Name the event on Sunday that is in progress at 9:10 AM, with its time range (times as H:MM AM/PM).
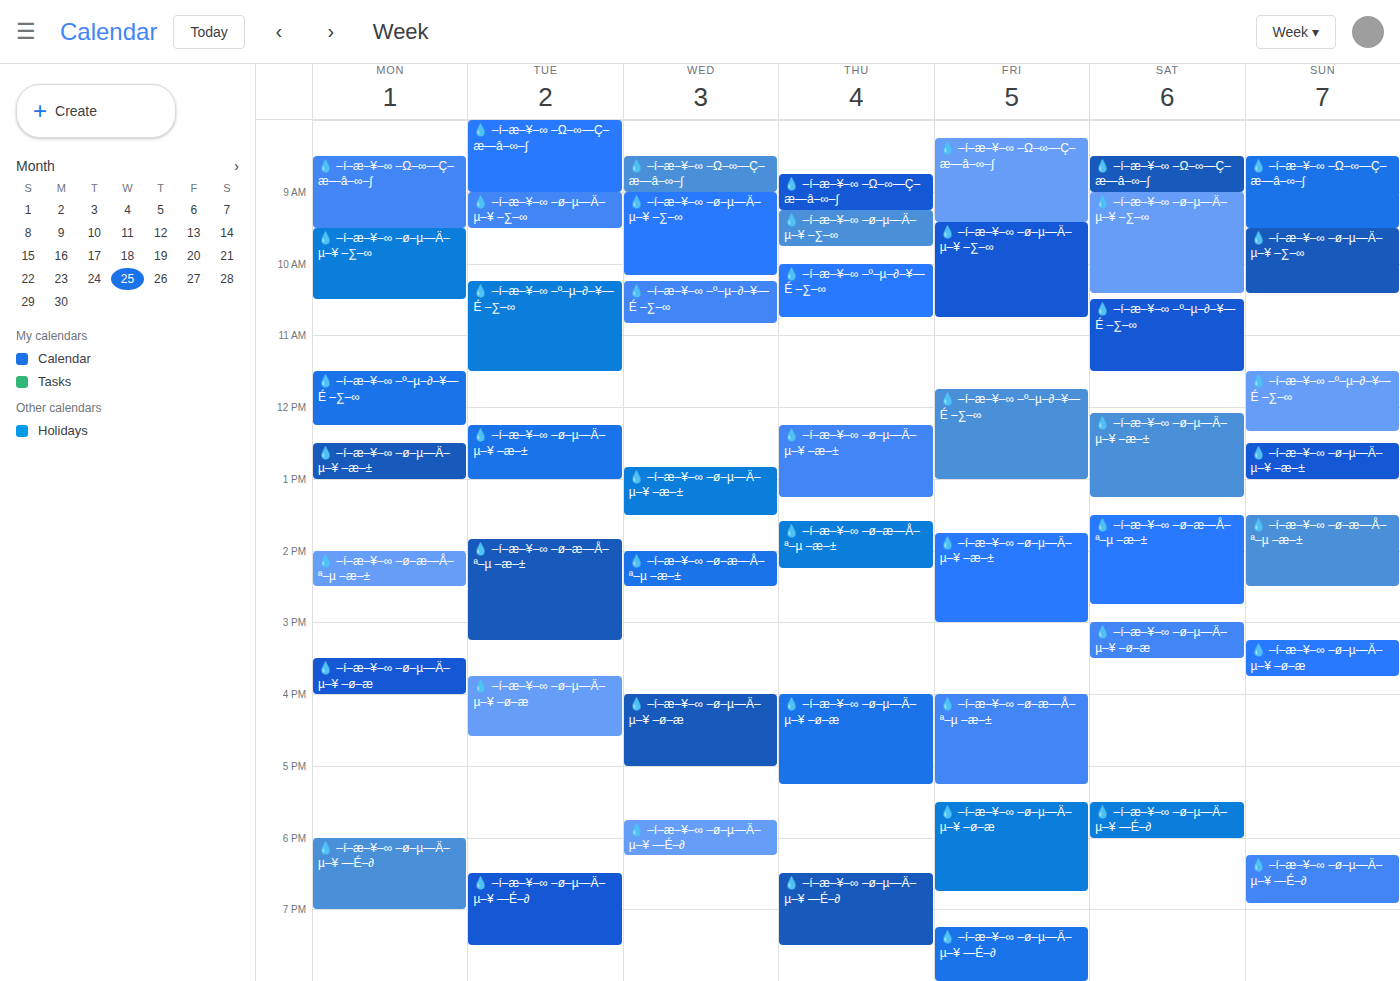
"💧 –í–æ–¥–∞ –Ω–∞—Ç–æ—â–∞–∫", 8:30 AM to 9:30 AM